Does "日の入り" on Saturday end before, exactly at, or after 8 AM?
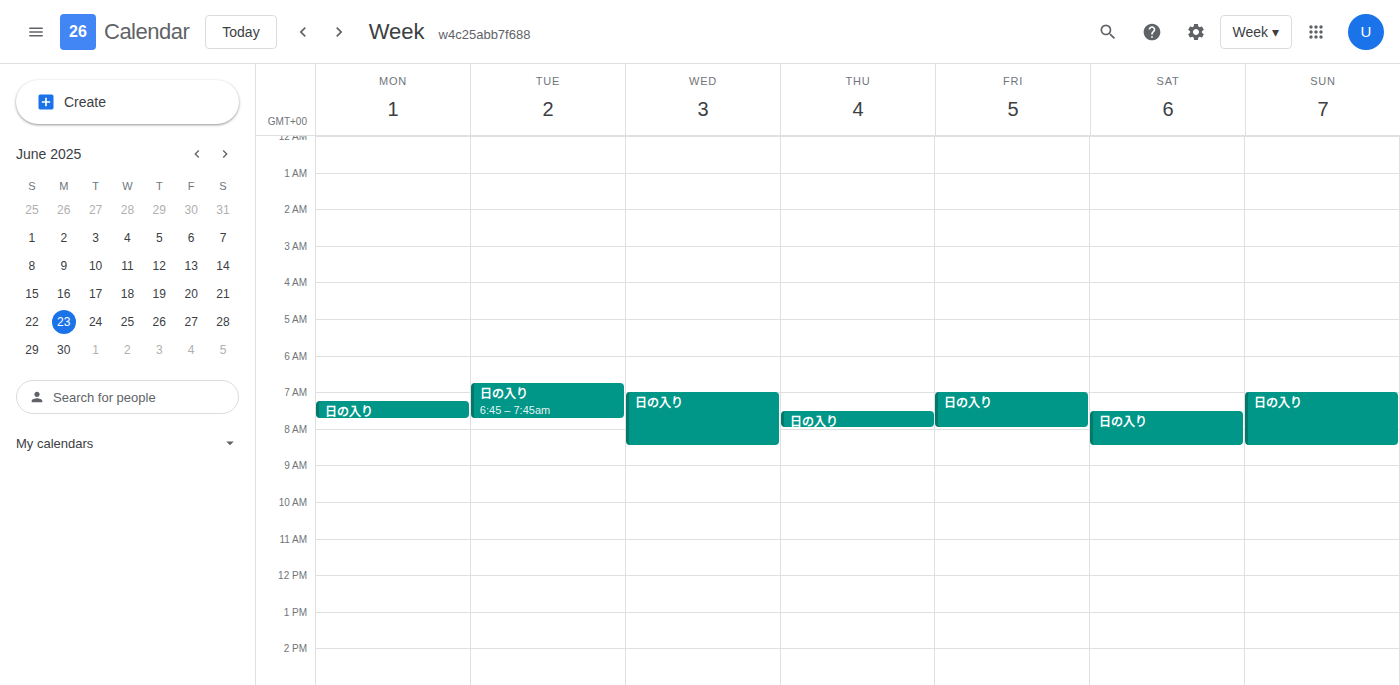
8:30 AM -- after 8 AM, 30 minutes below the 8 AM line.